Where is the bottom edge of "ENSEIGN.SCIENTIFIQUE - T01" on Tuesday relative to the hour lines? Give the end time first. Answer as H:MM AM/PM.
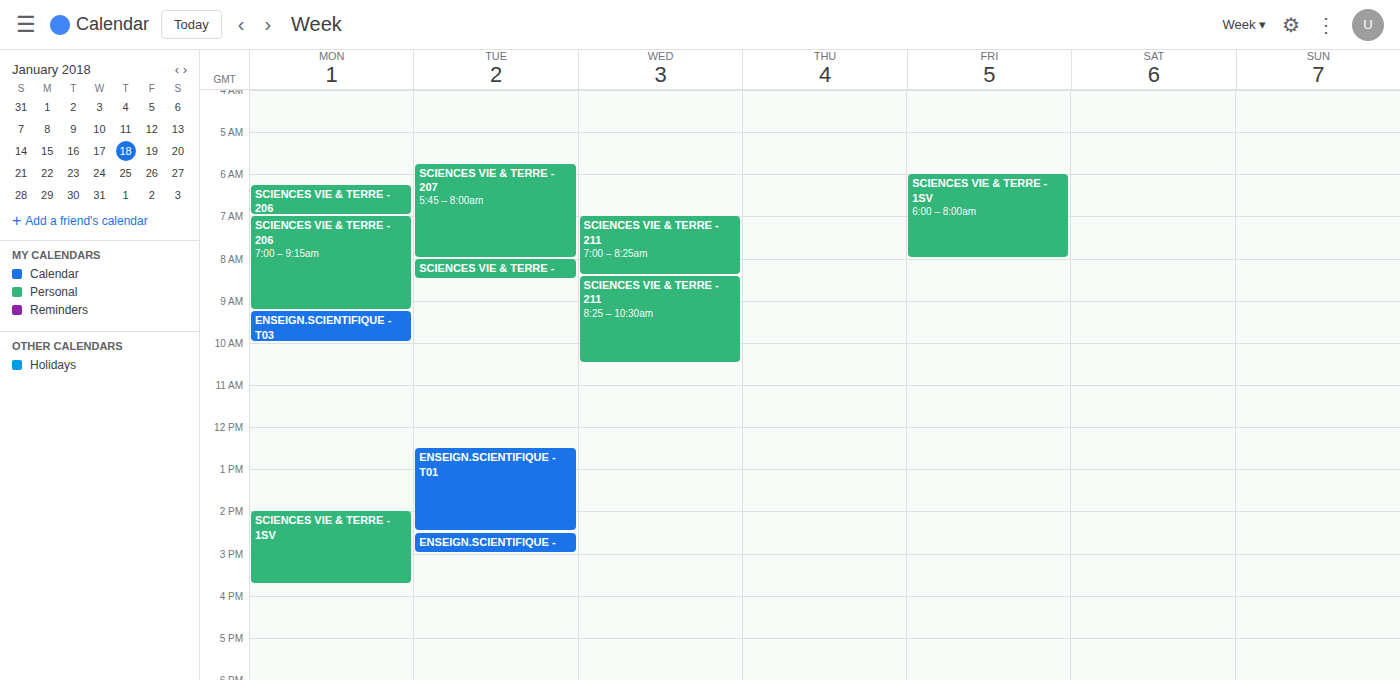
2:30 PM -- halfway between the 2 PM and 3 PM lines.